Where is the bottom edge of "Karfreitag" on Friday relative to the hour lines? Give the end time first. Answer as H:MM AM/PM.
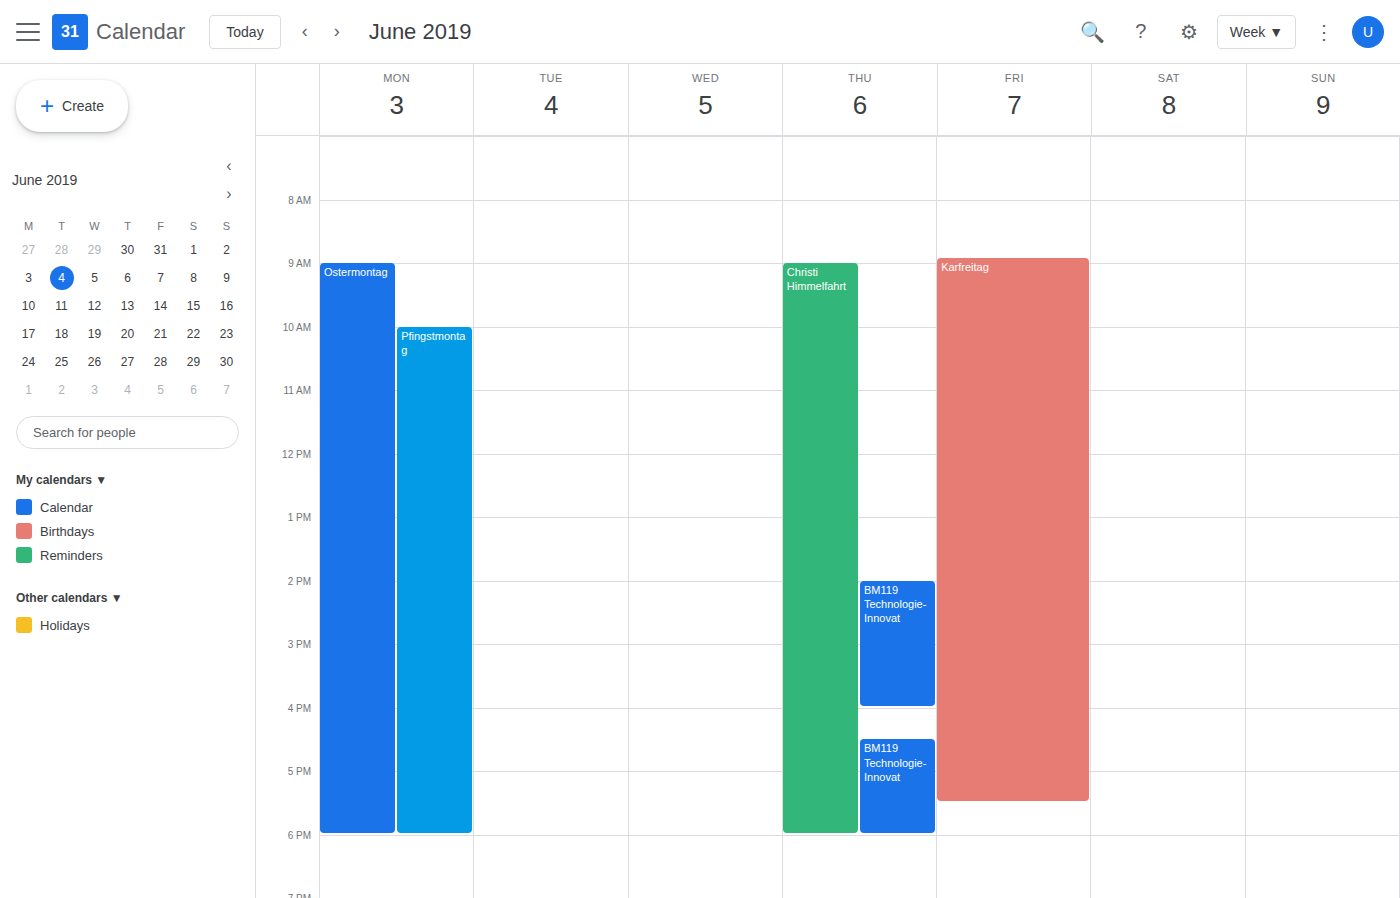
5:30 PM -- halfway between the 5 PM and 6 PM lines.